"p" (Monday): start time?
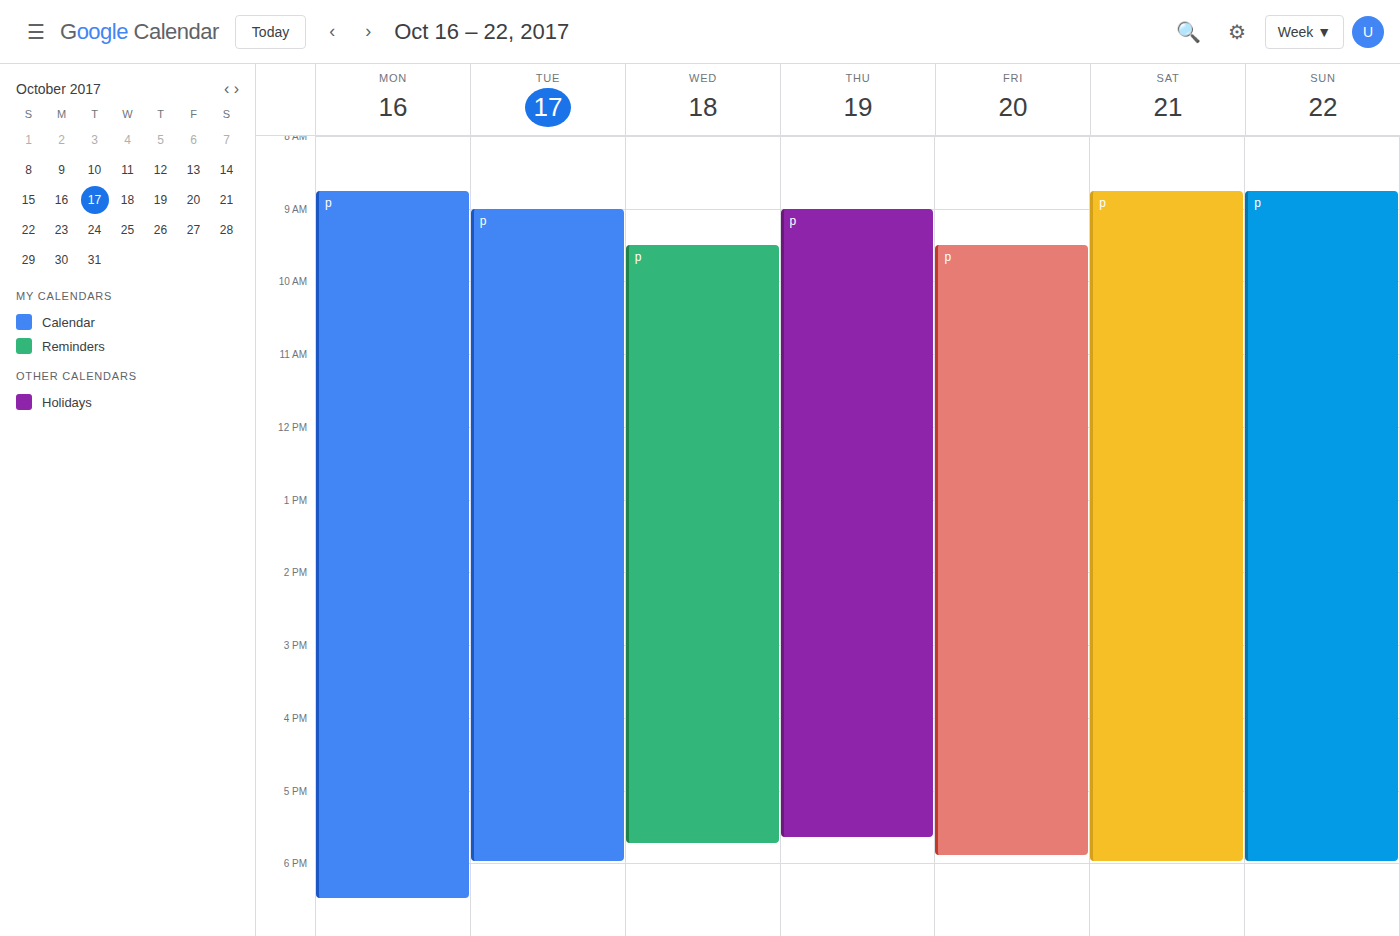
8:45 AM